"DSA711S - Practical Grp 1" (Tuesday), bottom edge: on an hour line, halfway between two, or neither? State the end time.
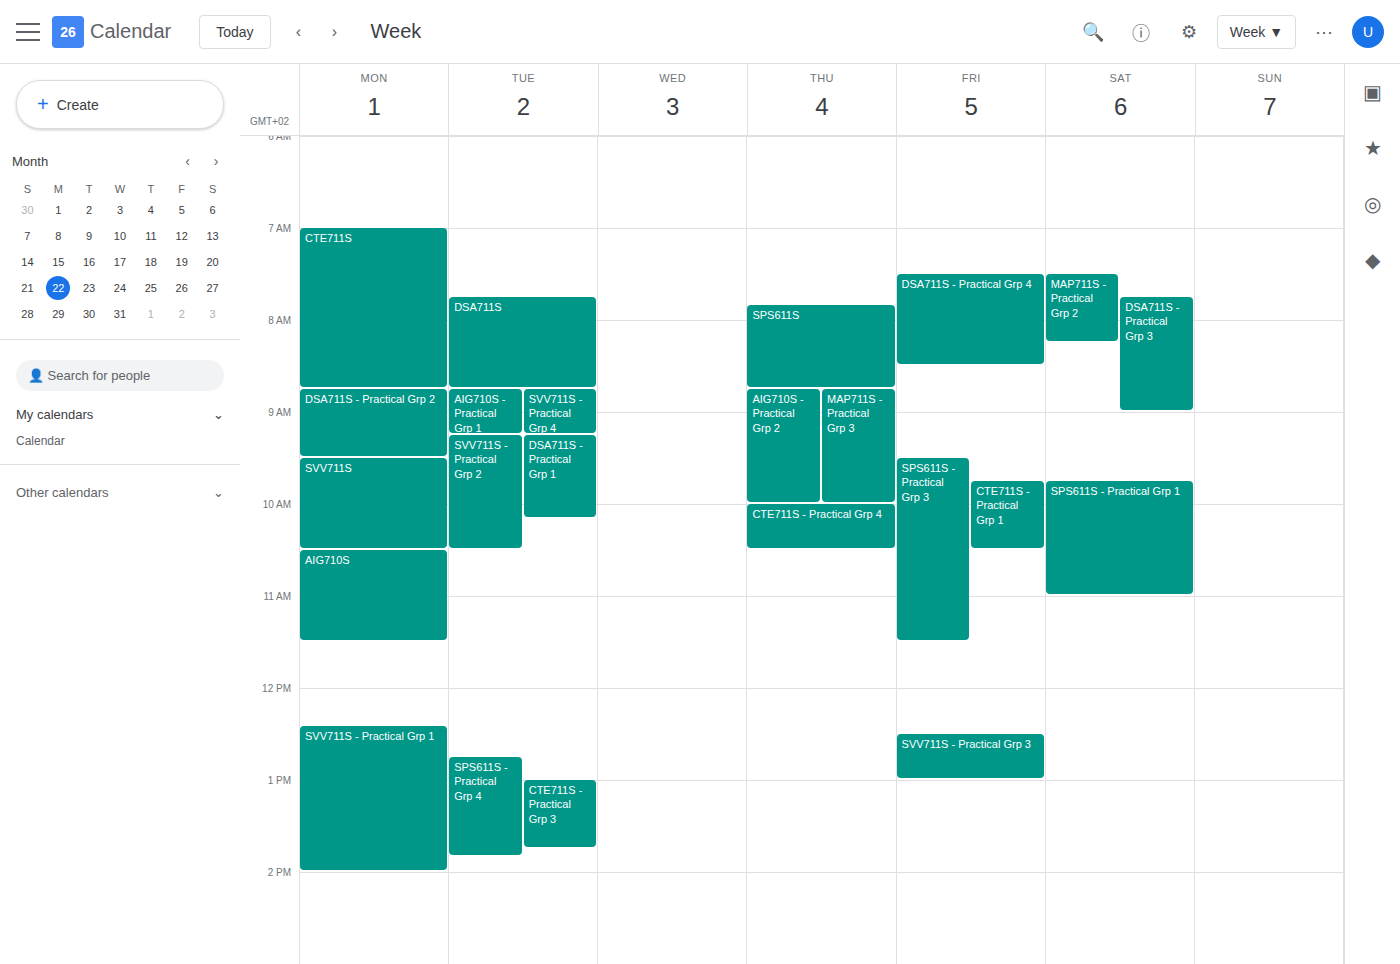
10:10 AM -- neither: 10 minutes below the 10 AM line and 50 minutes above the 11 AM line.